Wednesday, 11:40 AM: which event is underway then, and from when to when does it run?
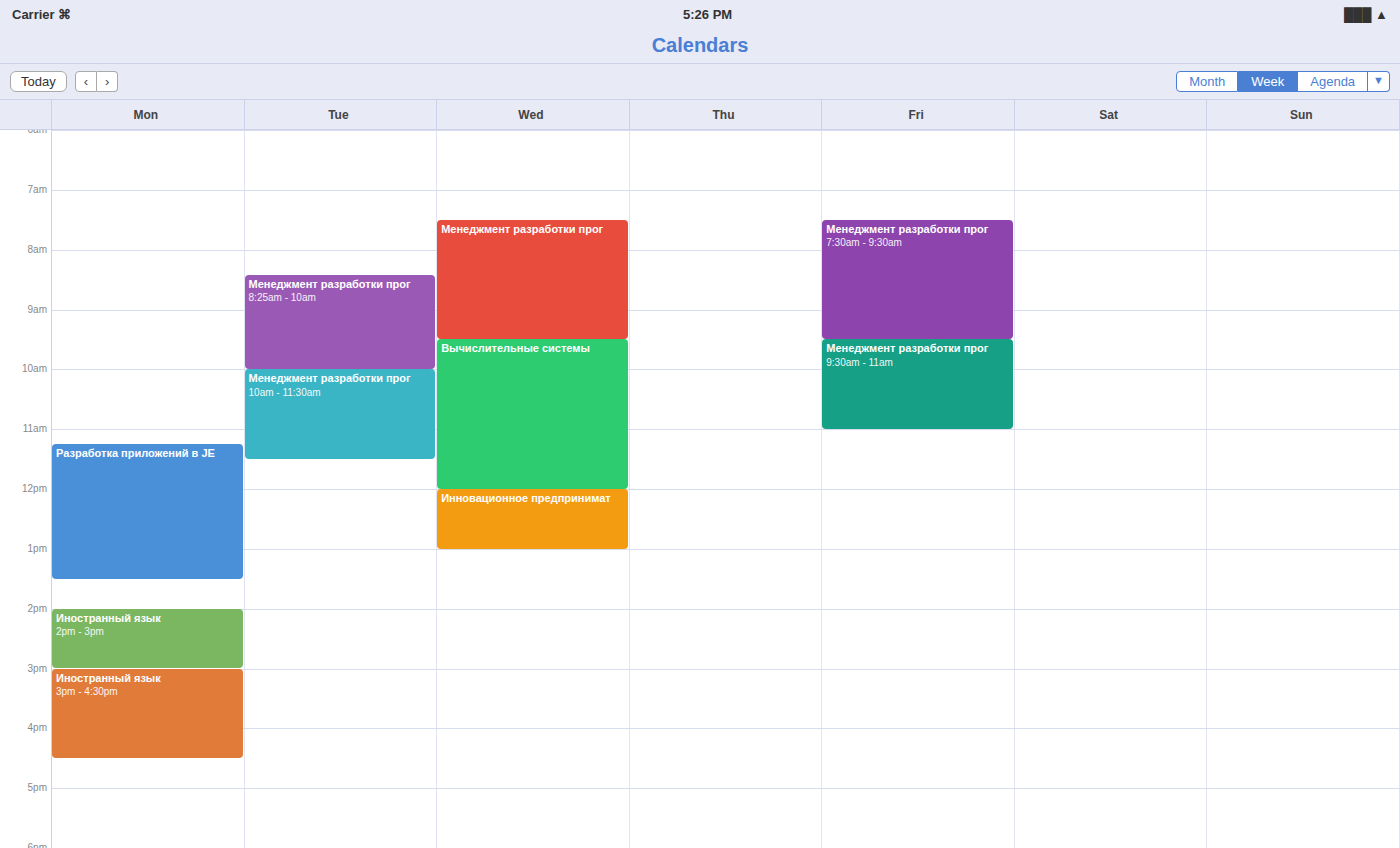
"Вычислительные системы", 9:30 AM to 12:00 PM